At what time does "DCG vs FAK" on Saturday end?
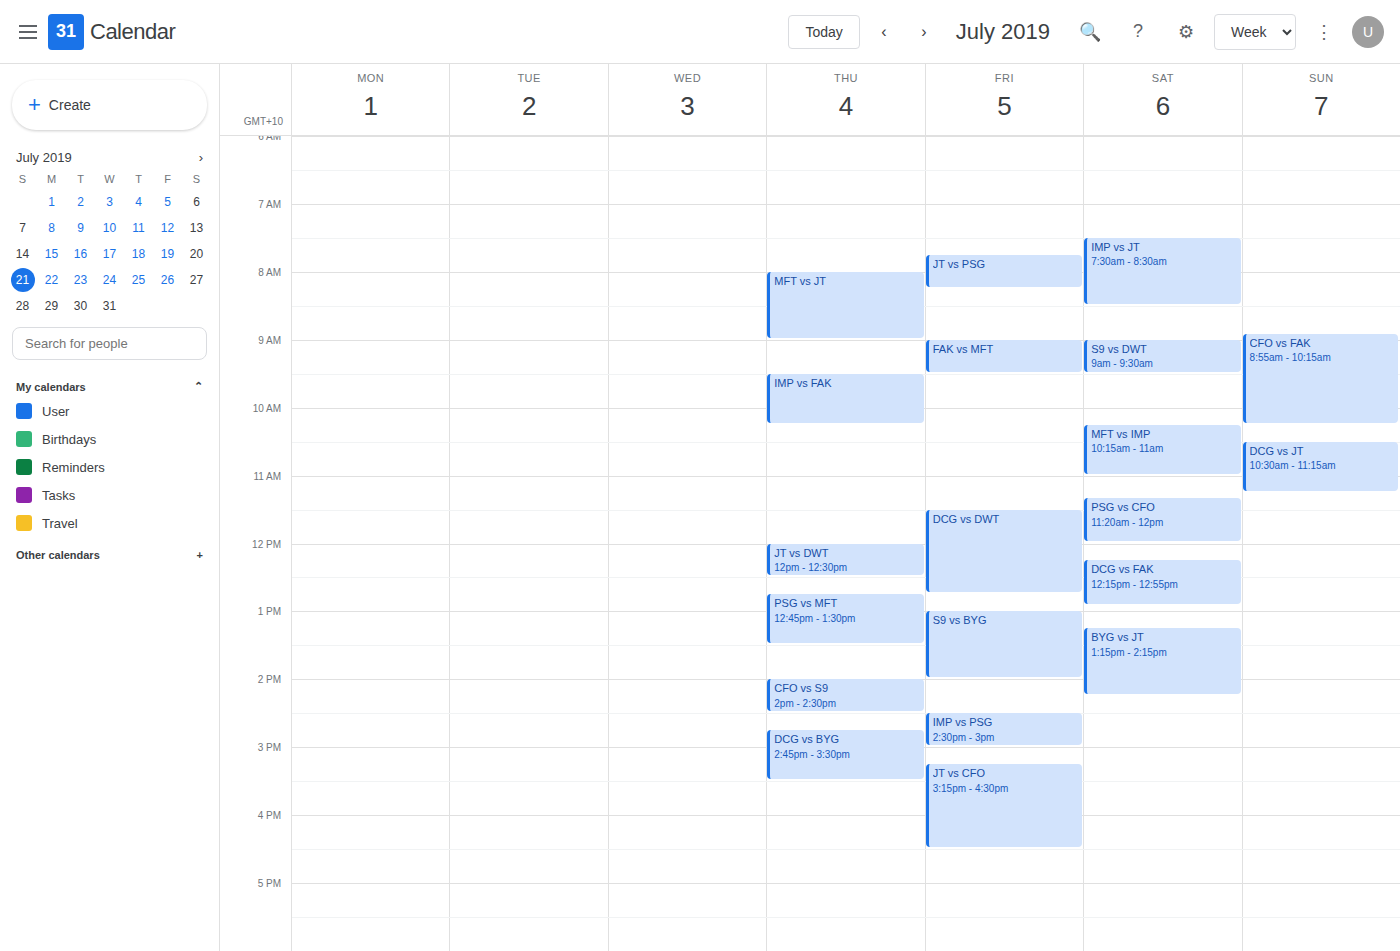
12:55 PM